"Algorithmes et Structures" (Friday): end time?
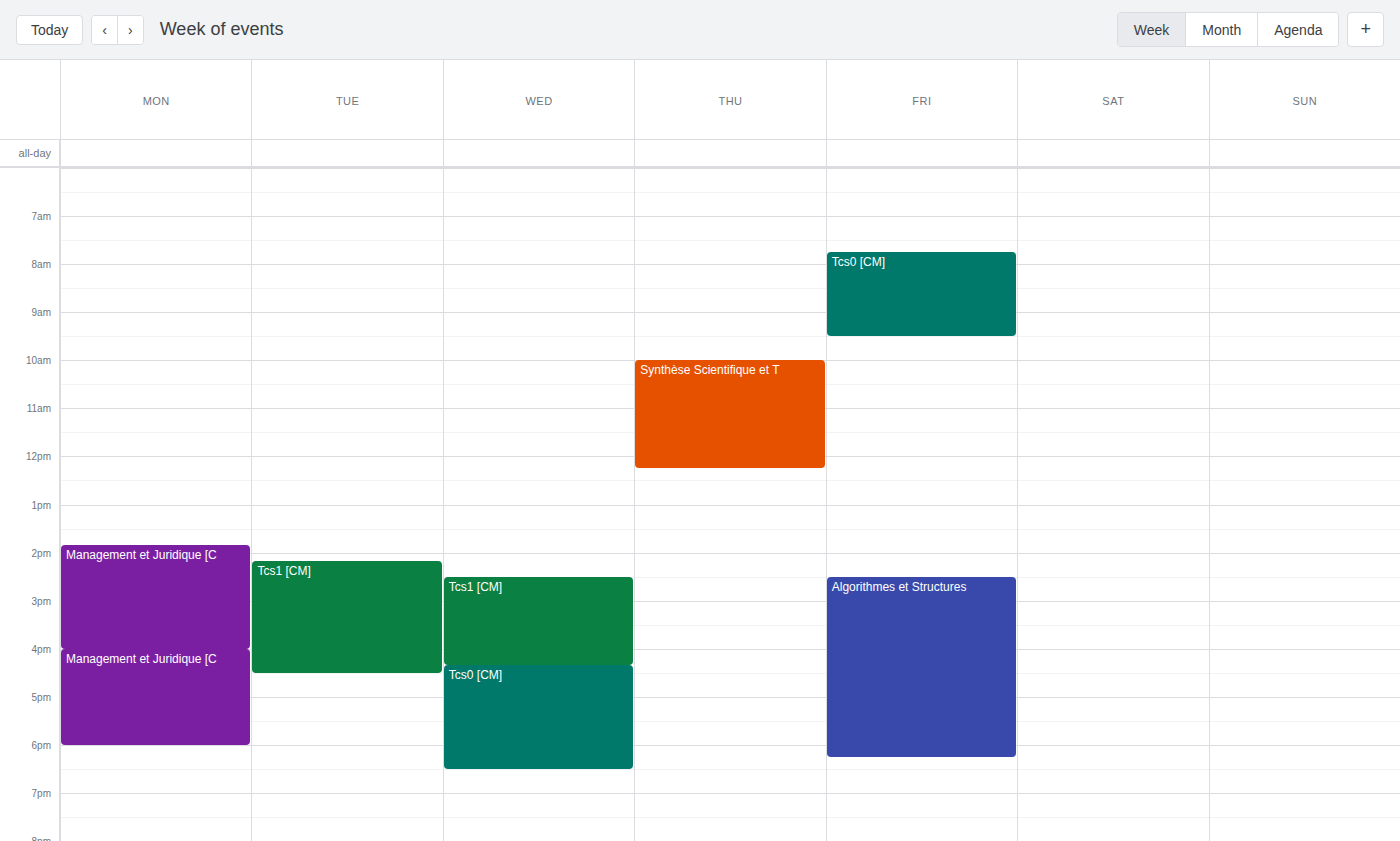
18:15